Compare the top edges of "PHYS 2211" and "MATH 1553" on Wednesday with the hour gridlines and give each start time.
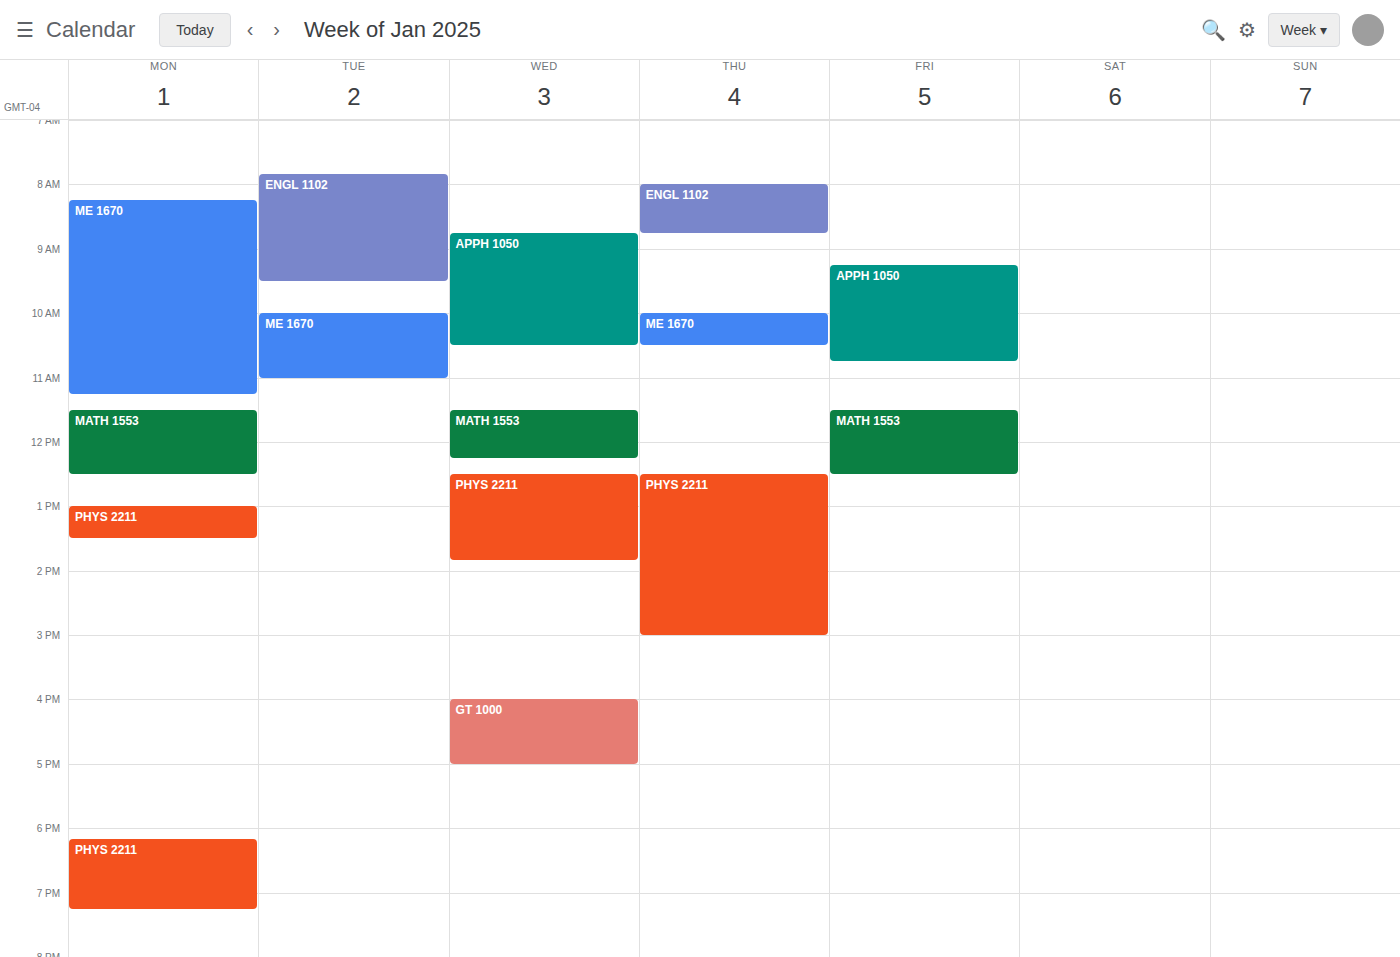
"PHYS 2211": 12:30 PM, halfway between the 12 PM and 1 PM lines. "MATH 1553": 11:30 AM, halfway between the 11 AM and 12 PM lines.